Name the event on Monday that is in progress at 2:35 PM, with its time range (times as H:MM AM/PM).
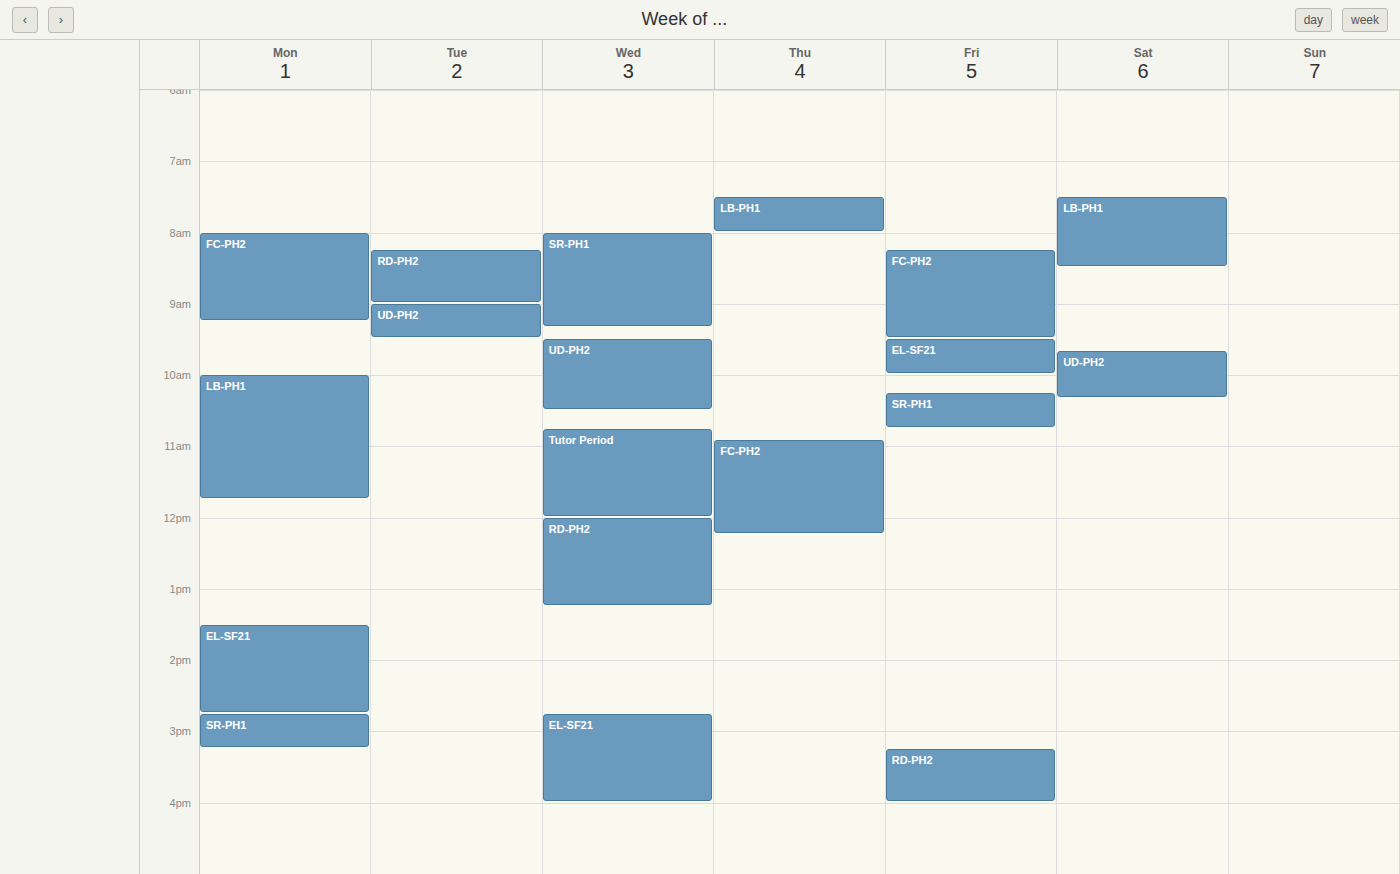
"EL-SF21", 1:30 PM to 2:45 PM